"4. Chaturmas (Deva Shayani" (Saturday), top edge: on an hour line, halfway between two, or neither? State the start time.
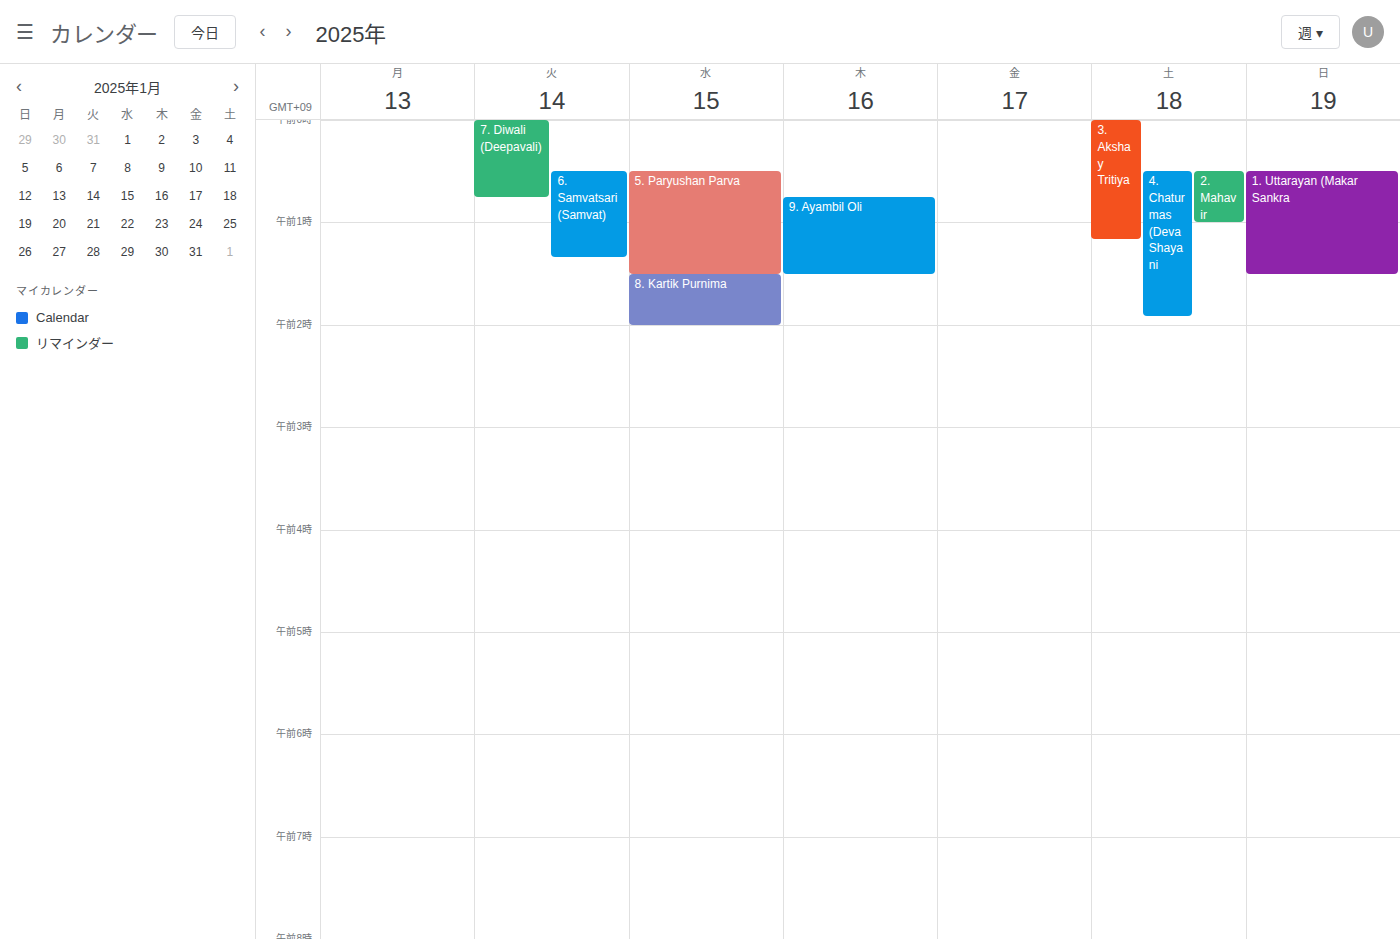
12:30 AM -- halfway between the 12 AM and 1 AM lines.